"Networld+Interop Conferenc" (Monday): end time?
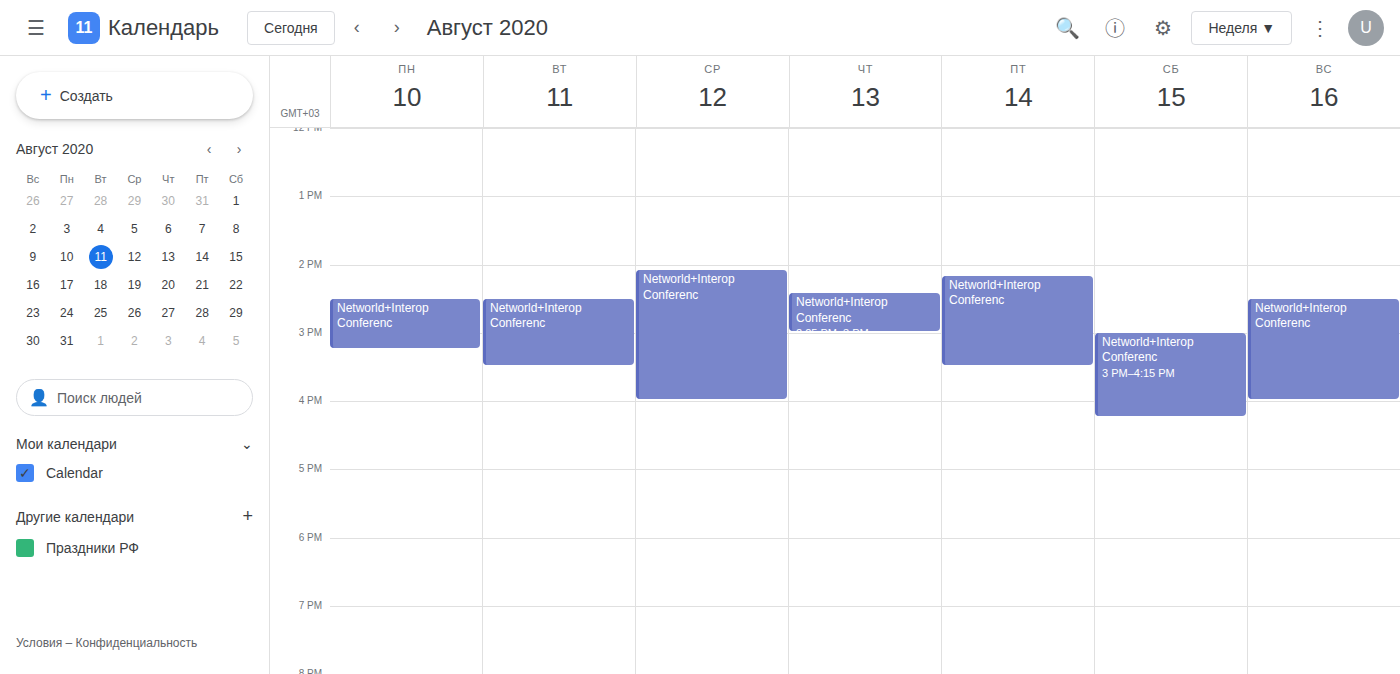
3:15 PM